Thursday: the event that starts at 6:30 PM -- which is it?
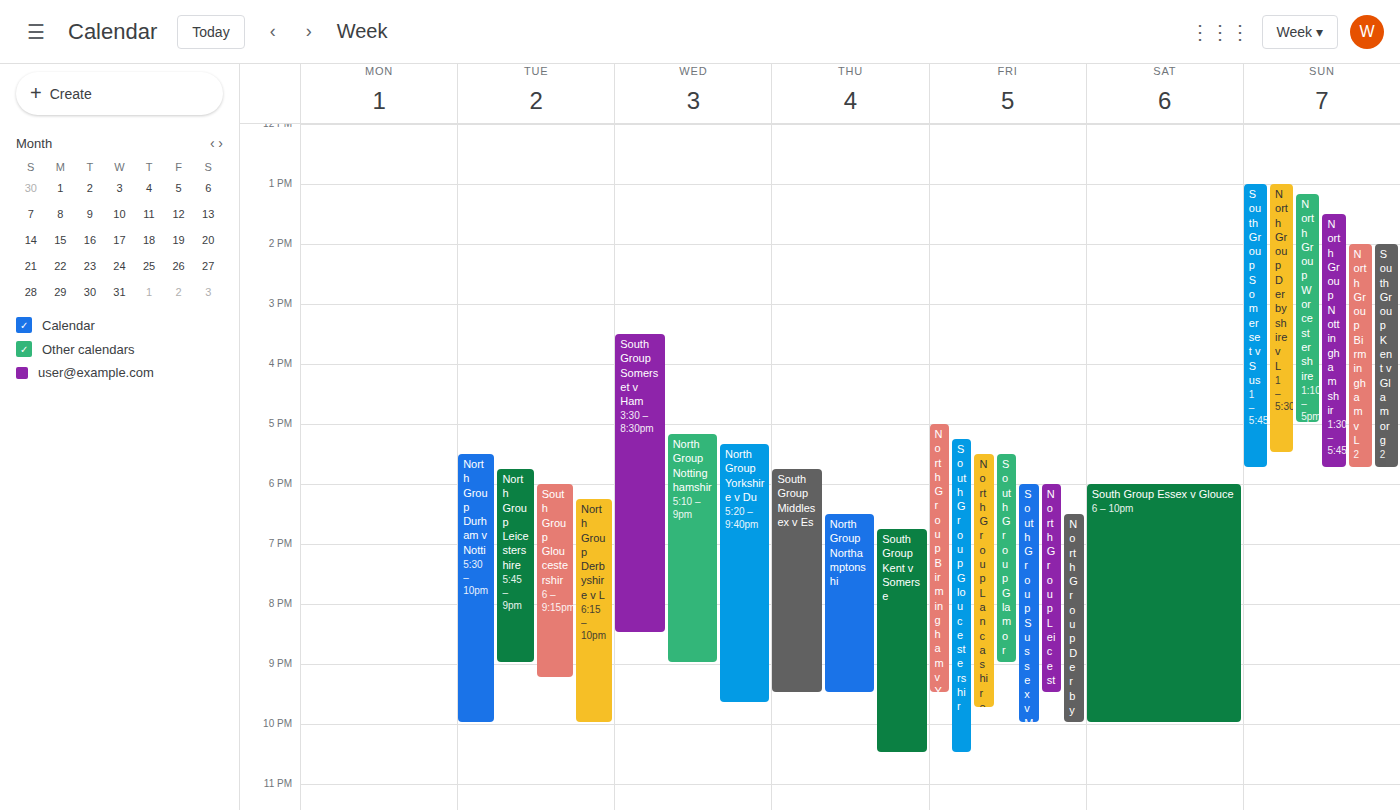
"North Group Northamptonshi"